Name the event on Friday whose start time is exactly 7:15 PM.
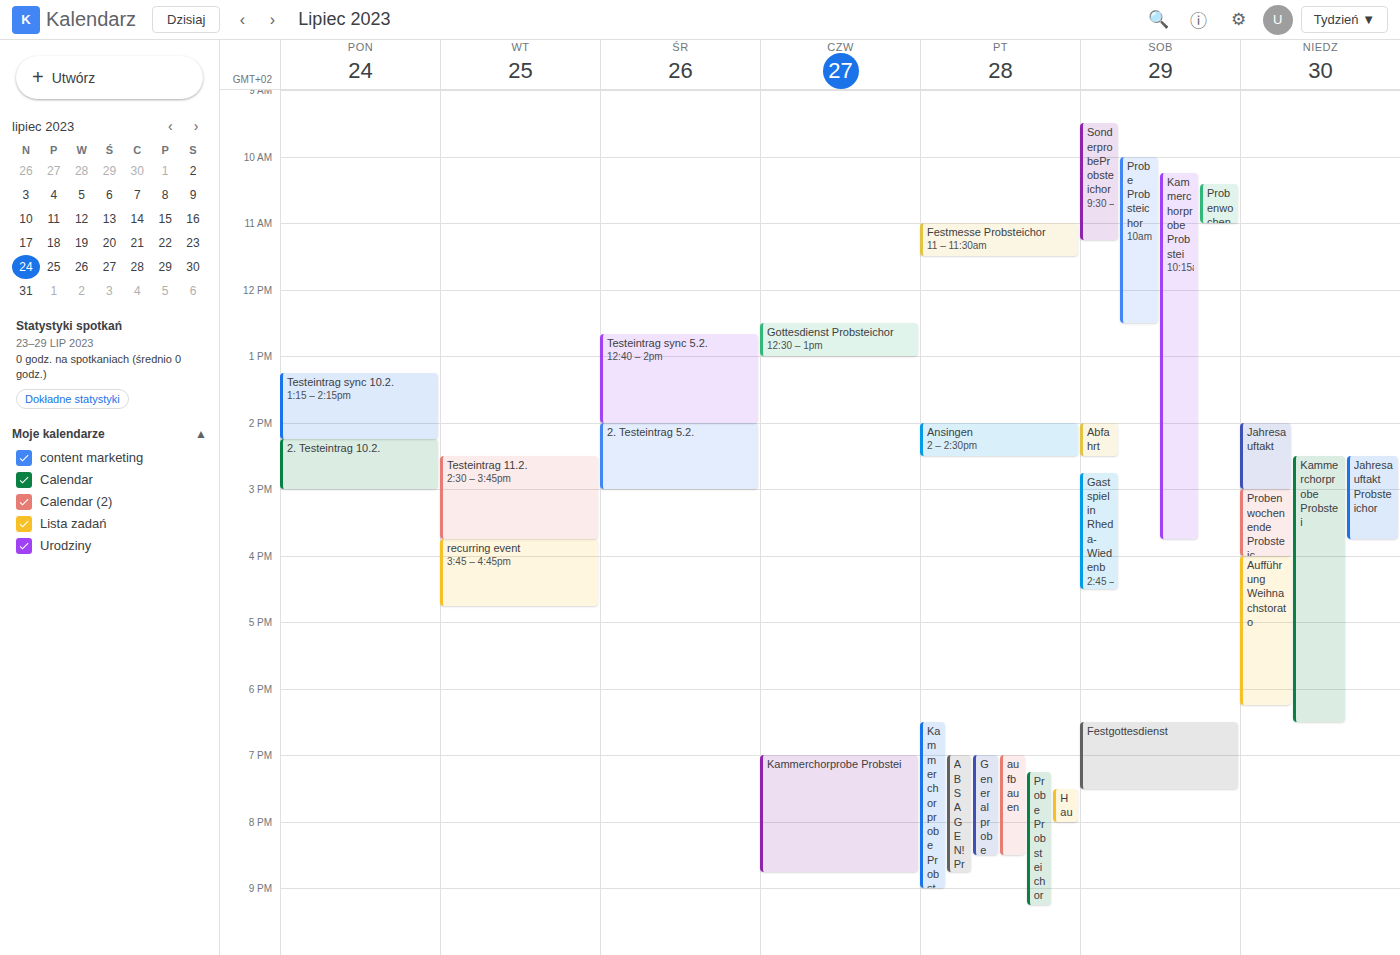
"Probe Probsteichor"